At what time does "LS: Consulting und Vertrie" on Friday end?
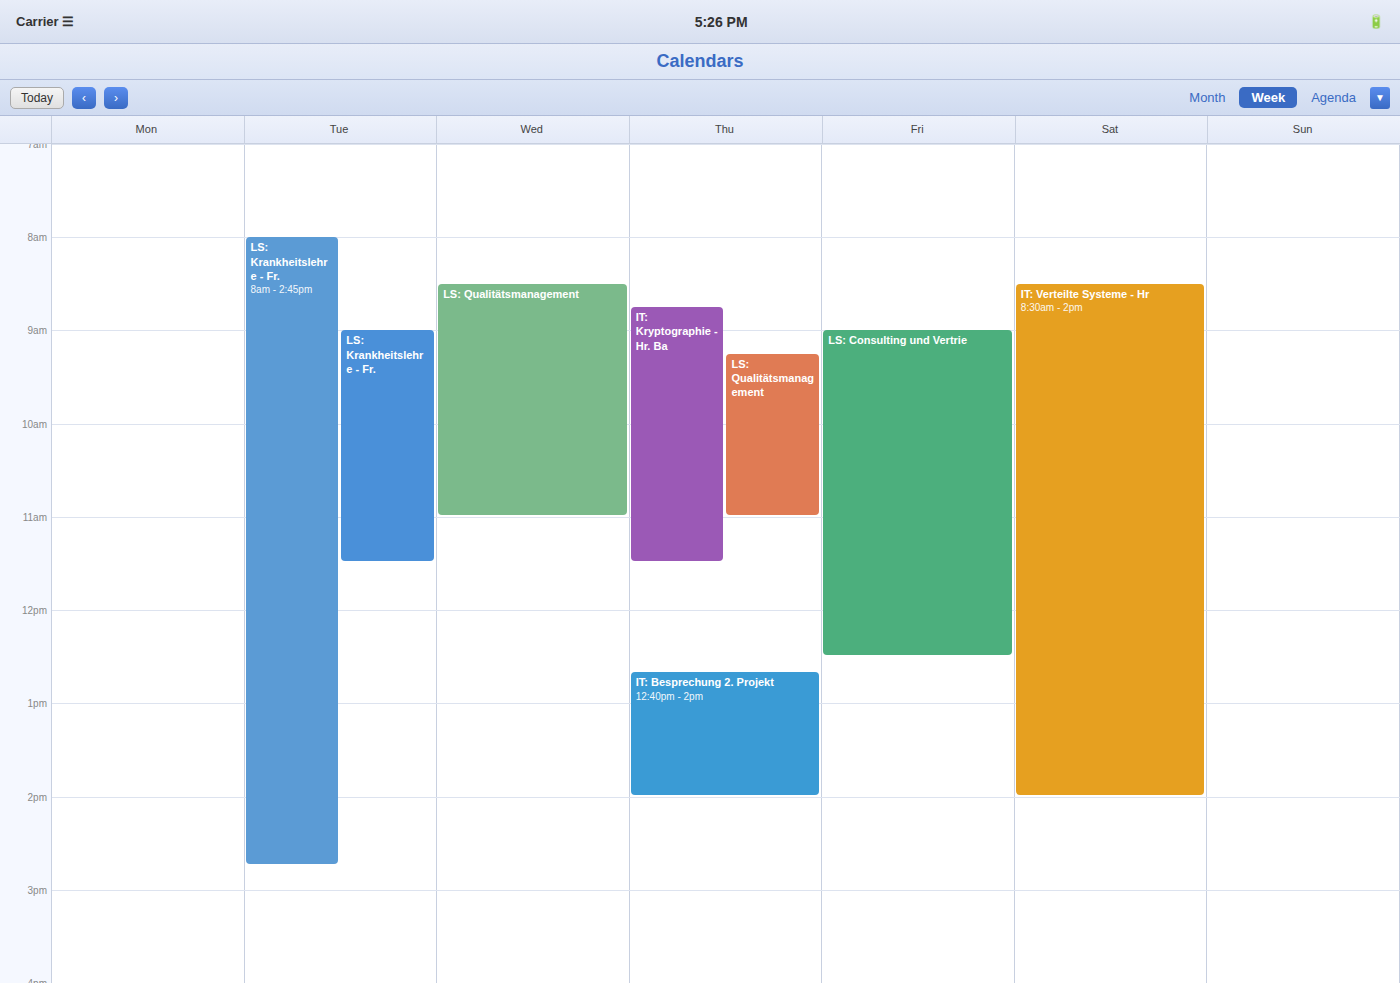
12:30 PM